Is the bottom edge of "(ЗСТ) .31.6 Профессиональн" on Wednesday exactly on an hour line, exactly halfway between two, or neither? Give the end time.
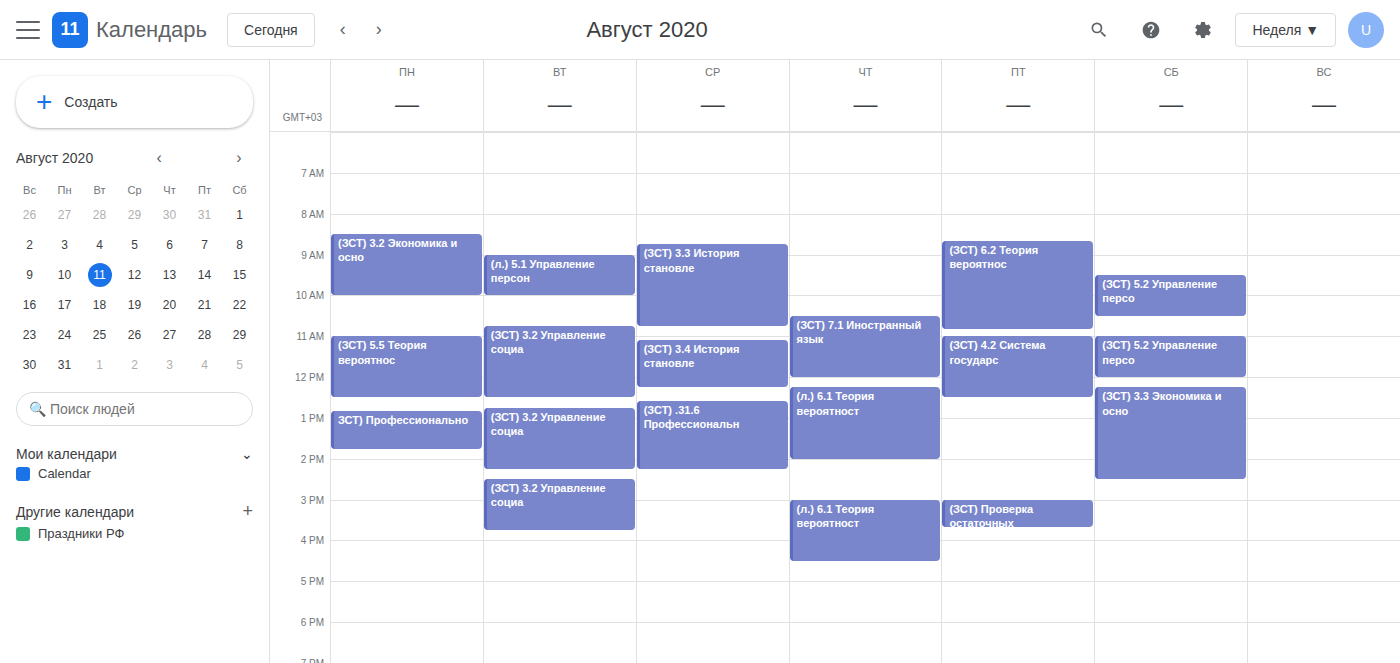
2:15 PM -- neither: a quarter of the way from the 2 PM line to the 3 PM line.